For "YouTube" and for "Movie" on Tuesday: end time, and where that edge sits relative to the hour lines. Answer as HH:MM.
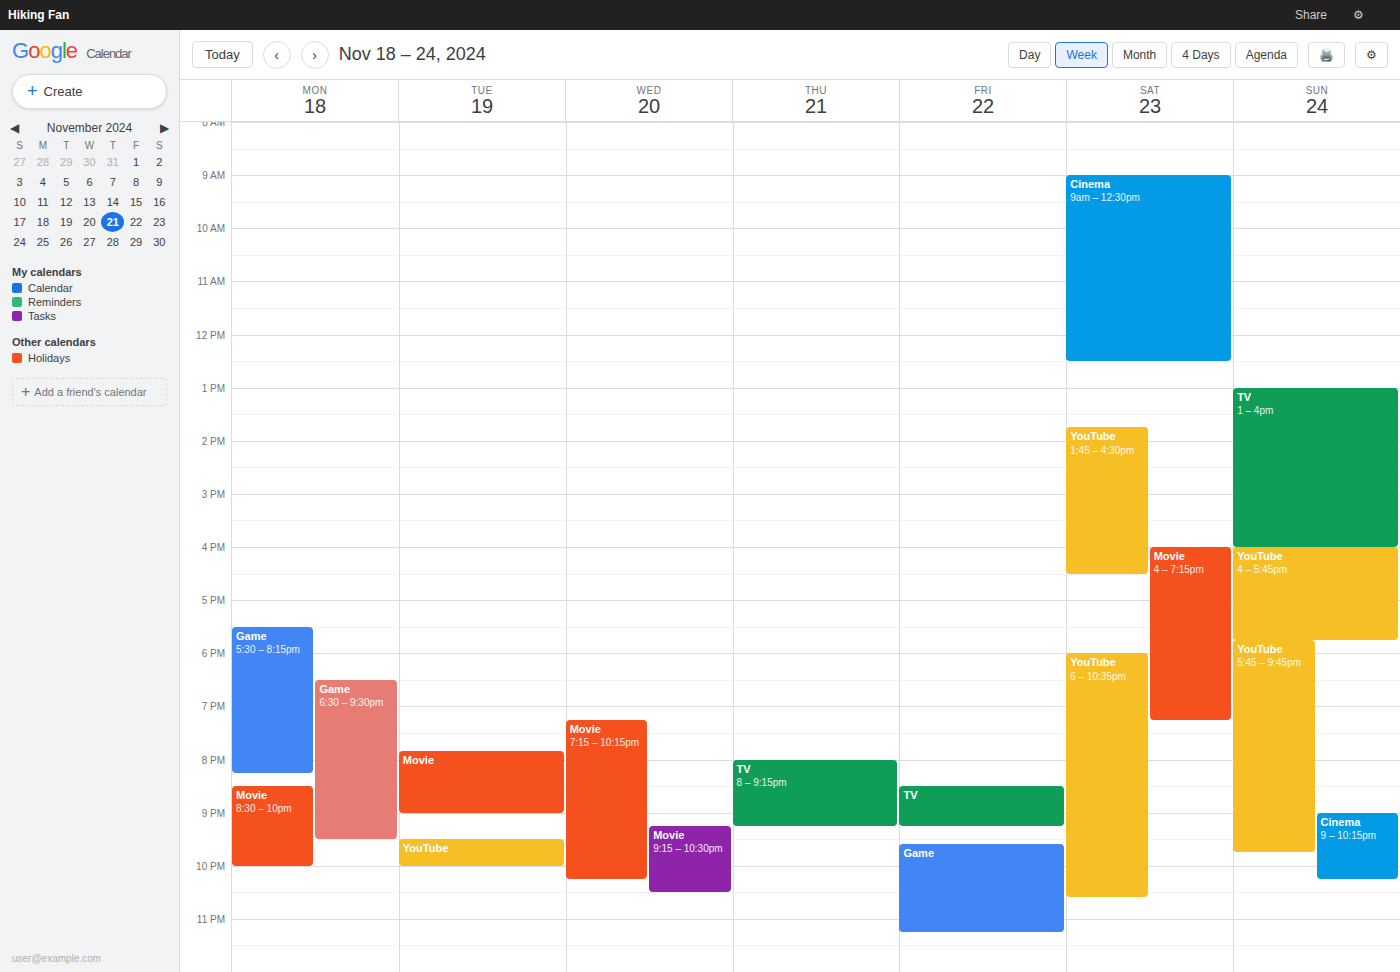
"YouTube": 22:00, exactly on the 22:00 line. "Movie": 21:00, exactly on the 21:00 line.